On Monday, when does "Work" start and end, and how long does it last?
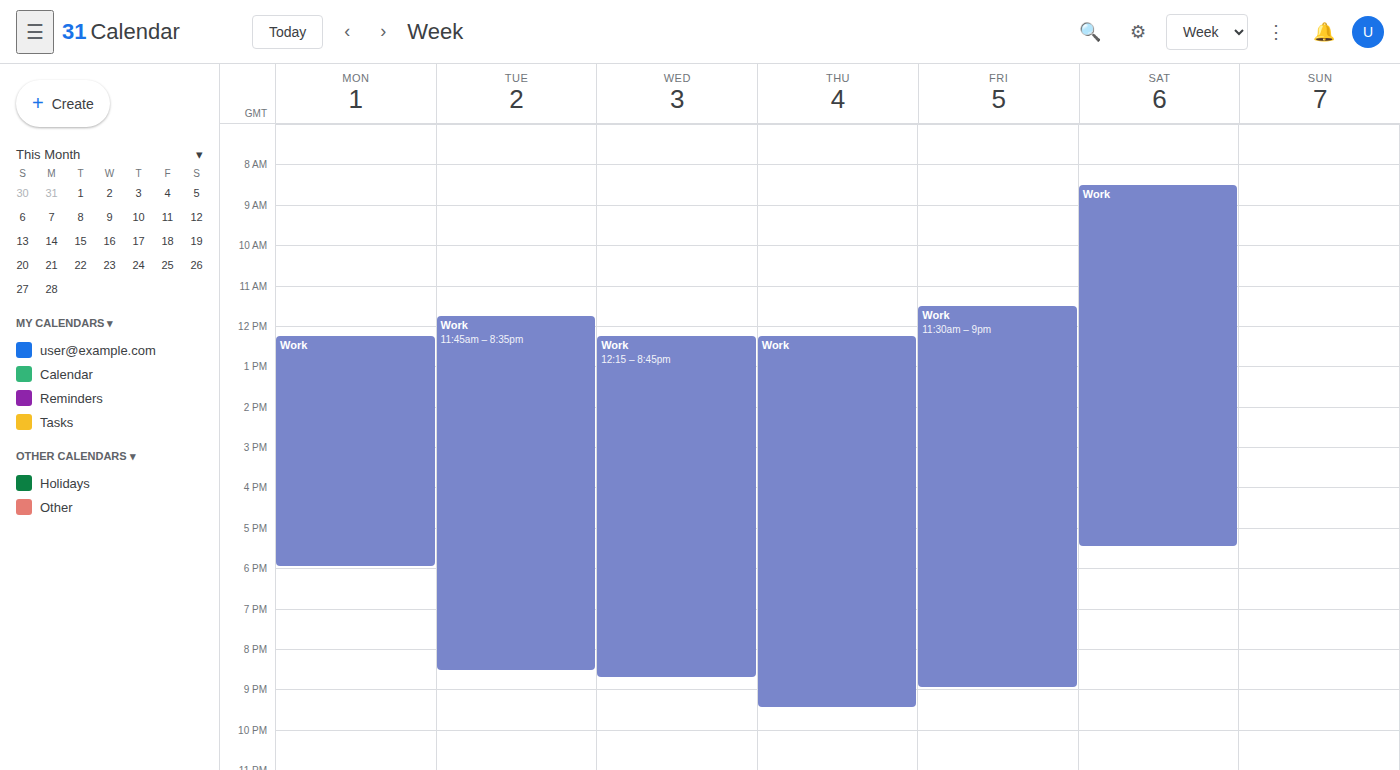
12:15 PM to 6:00 PM, 5 hours 45 minutes